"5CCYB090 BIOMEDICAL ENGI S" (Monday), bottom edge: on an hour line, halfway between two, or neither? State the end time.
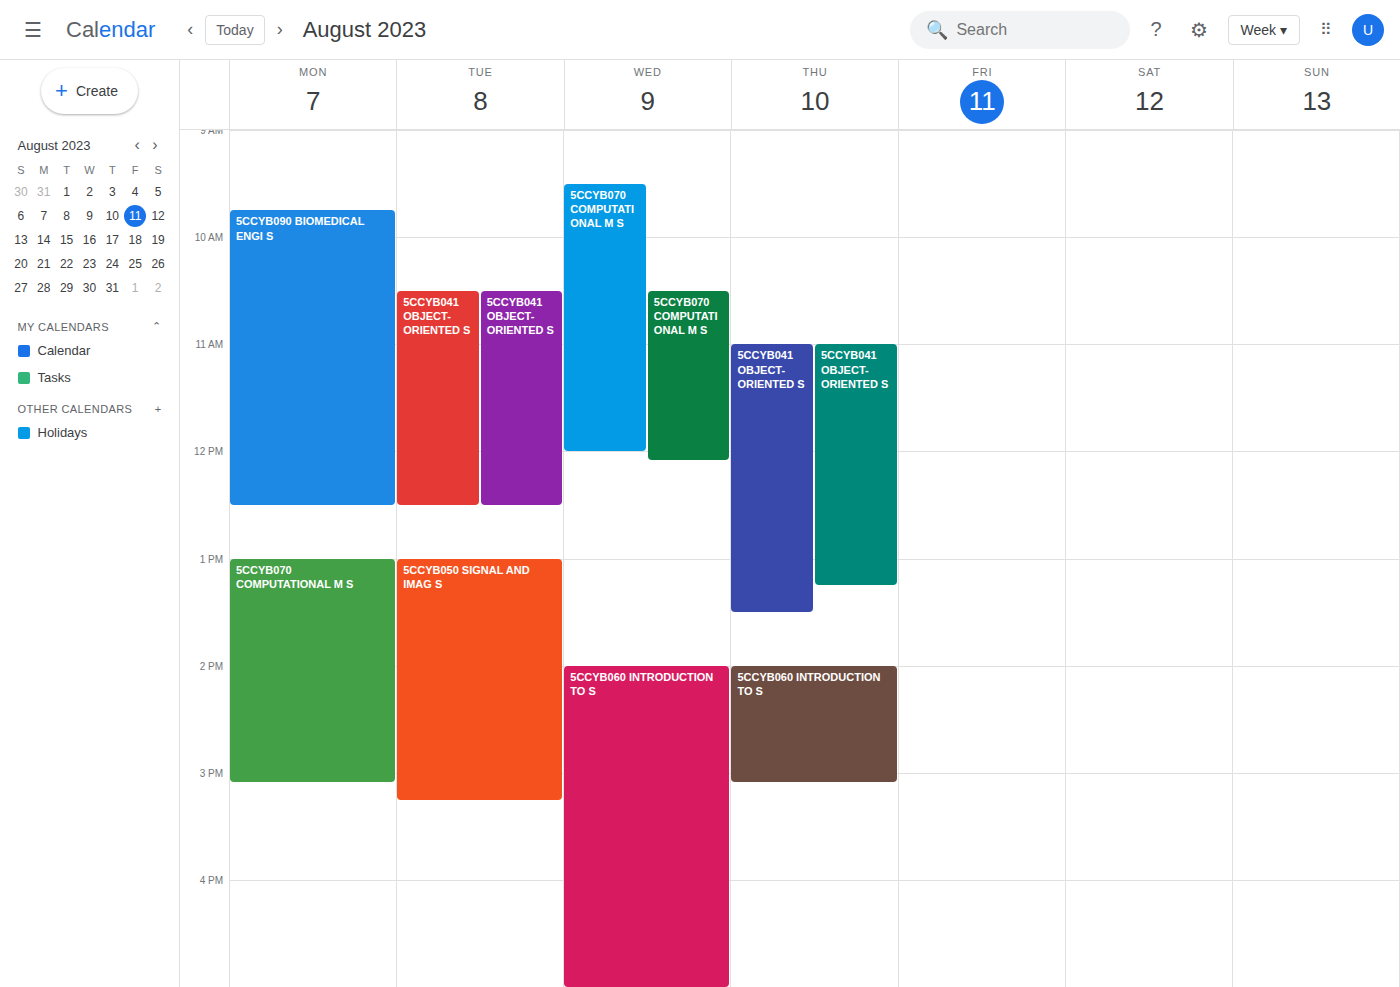
12:30 -- halfway between the 12:00 and 13:00 lines.